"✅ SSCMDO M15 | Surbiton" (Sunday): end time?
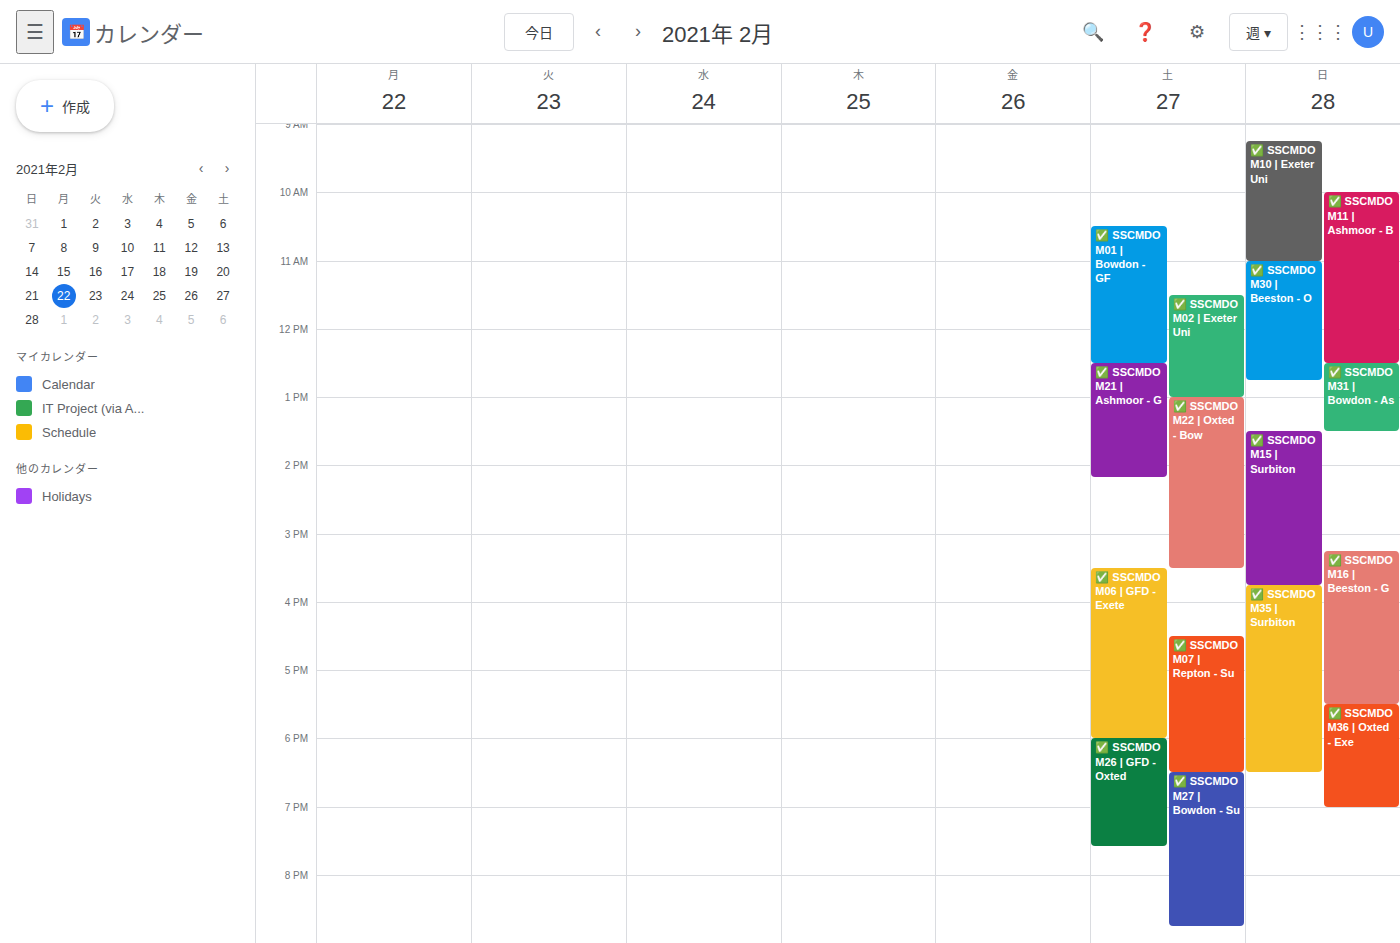
3:45 PM